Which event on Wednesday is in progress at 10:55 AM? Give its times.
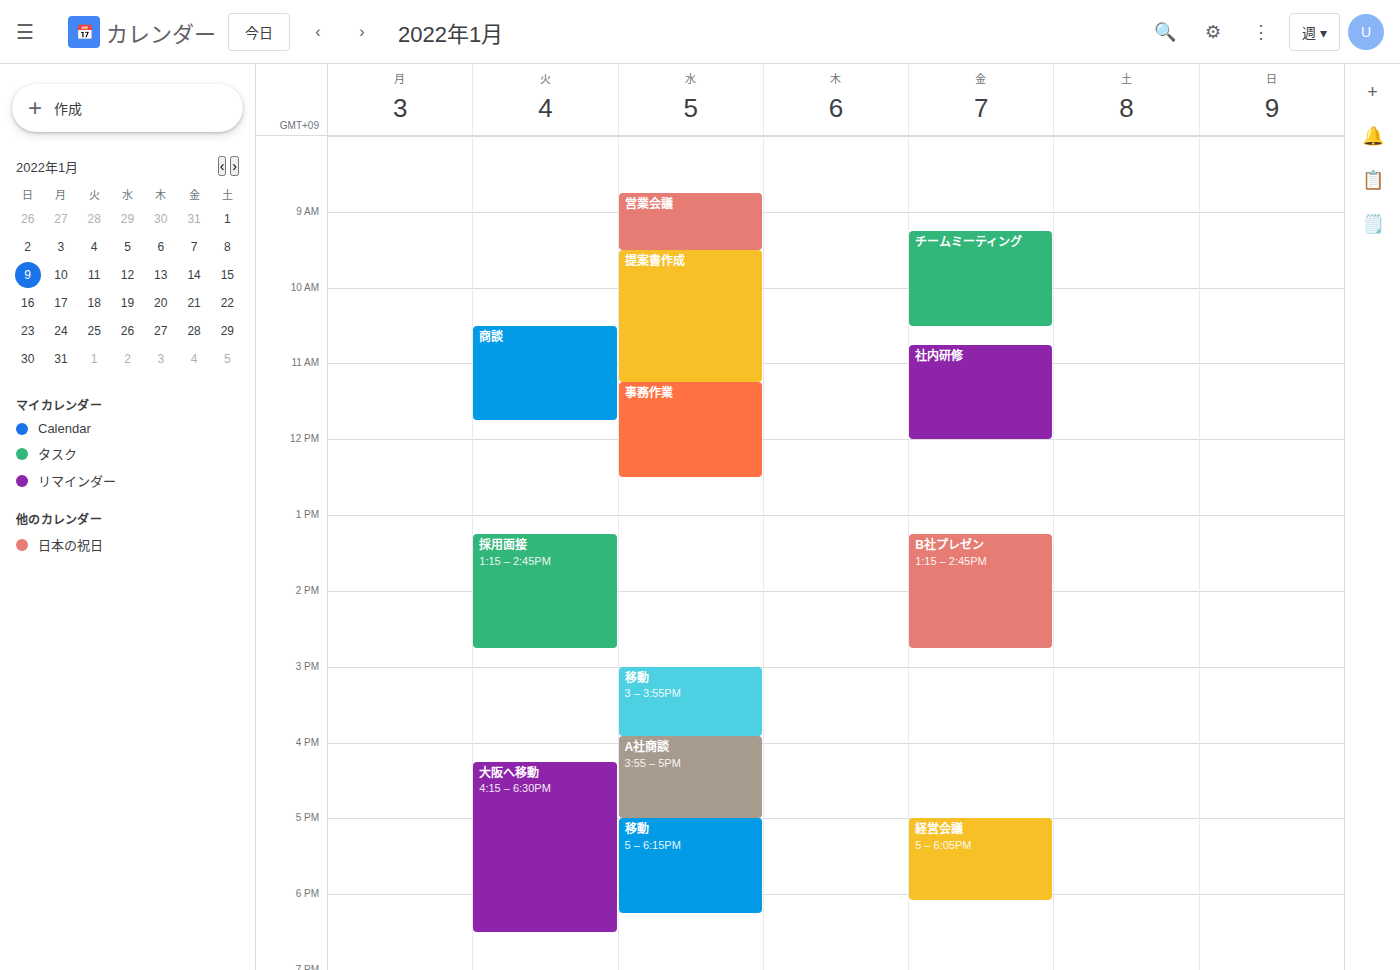
"提案書作成", 9:30 AM to 11:15 AM